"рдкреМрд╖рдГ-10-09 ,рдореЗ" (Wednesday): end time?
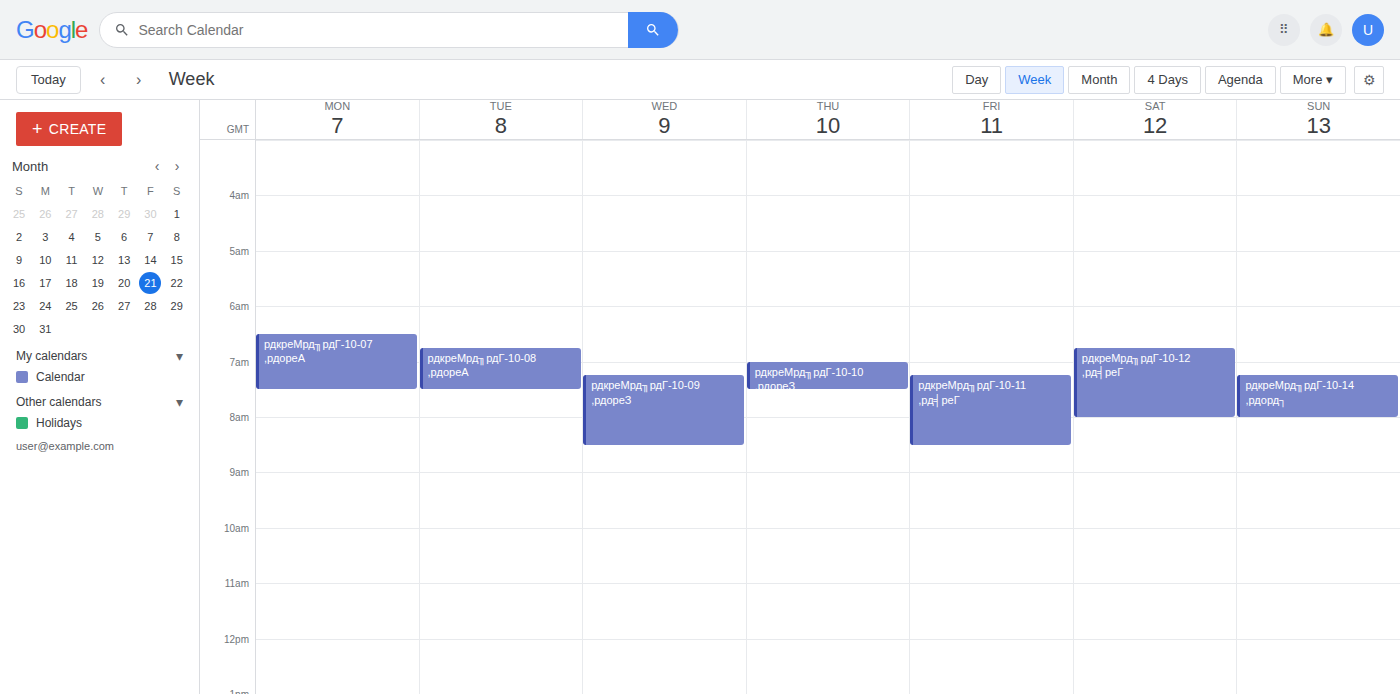
8:30 AM